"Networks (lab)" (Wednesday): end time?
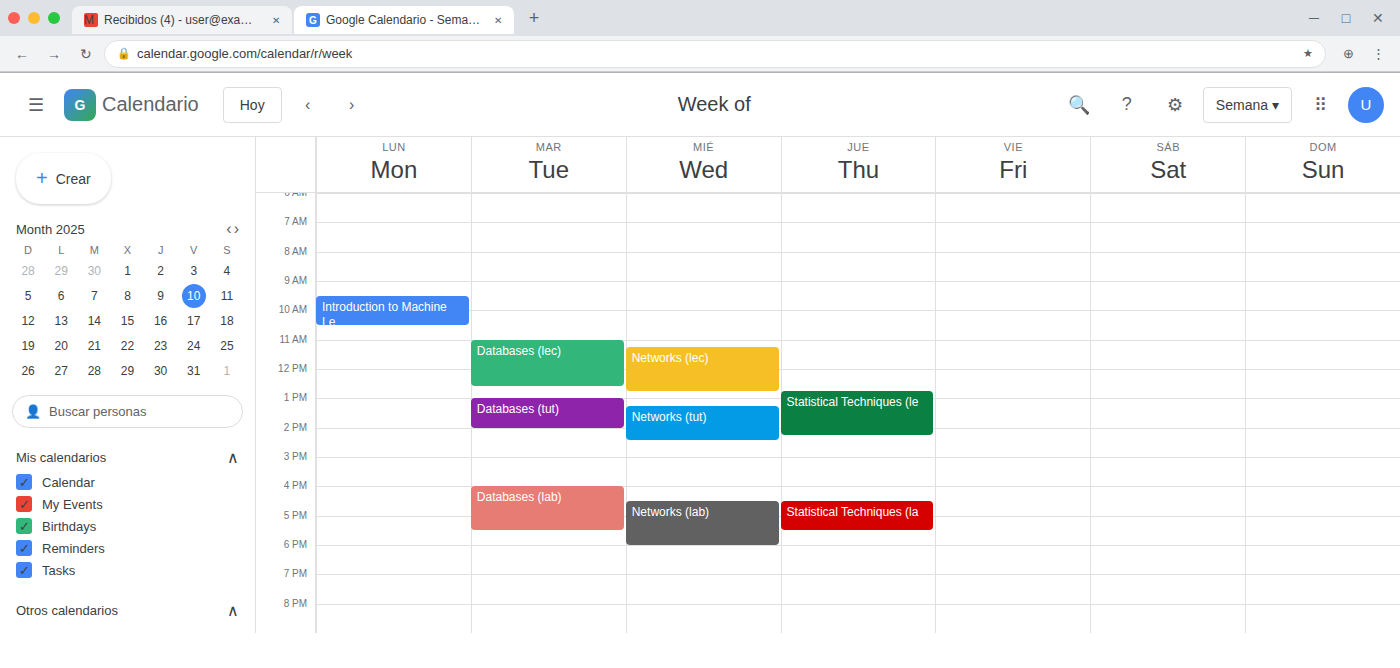
6:00 PM